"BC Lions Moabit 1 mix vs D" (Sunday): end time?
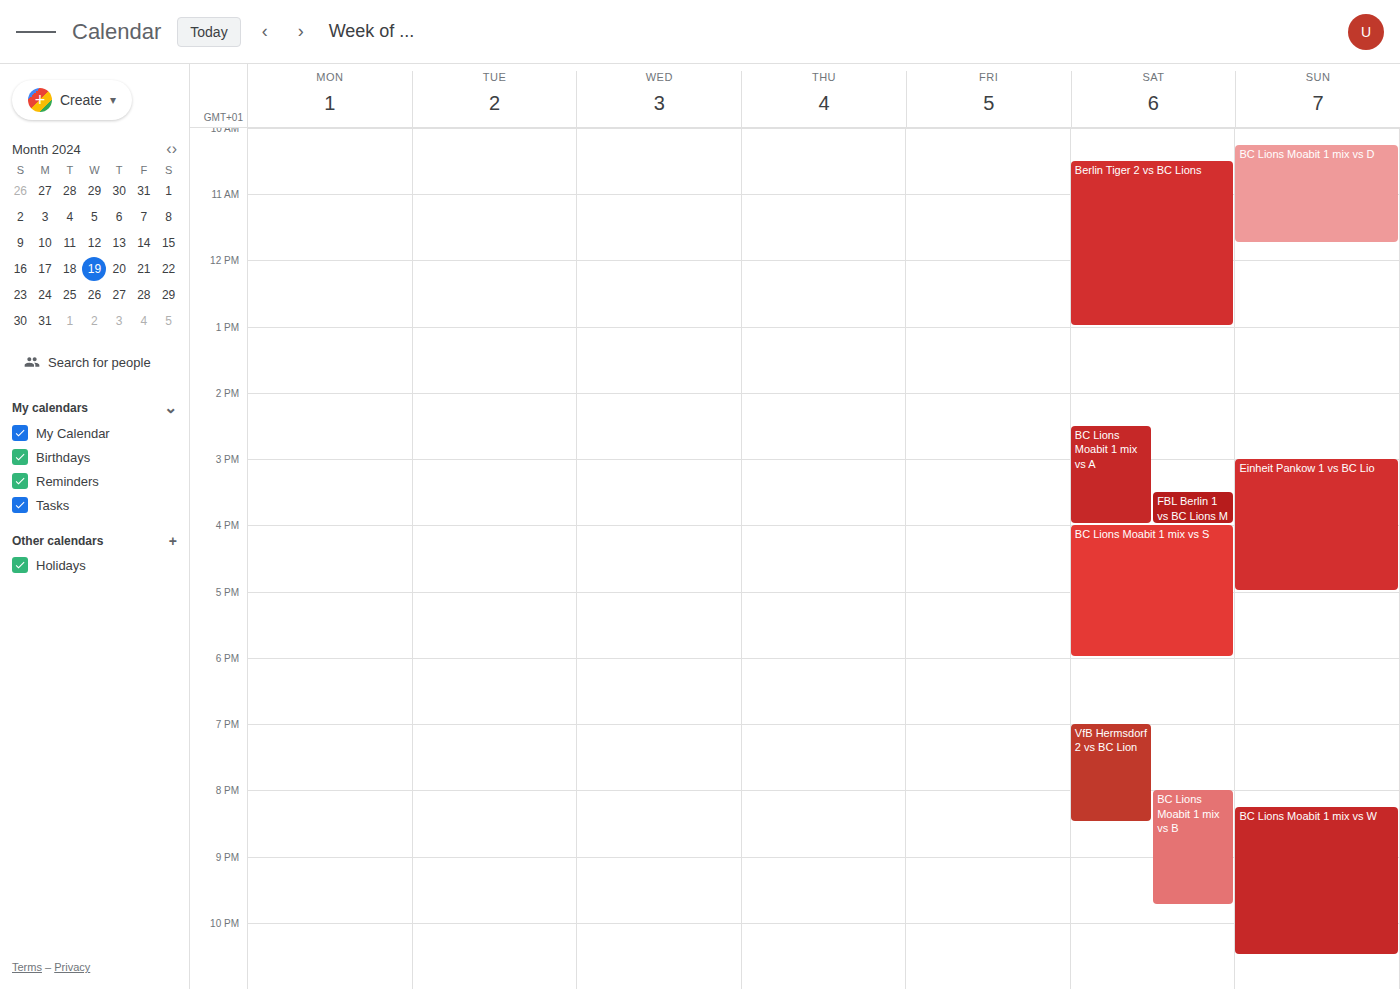
11:45 AM